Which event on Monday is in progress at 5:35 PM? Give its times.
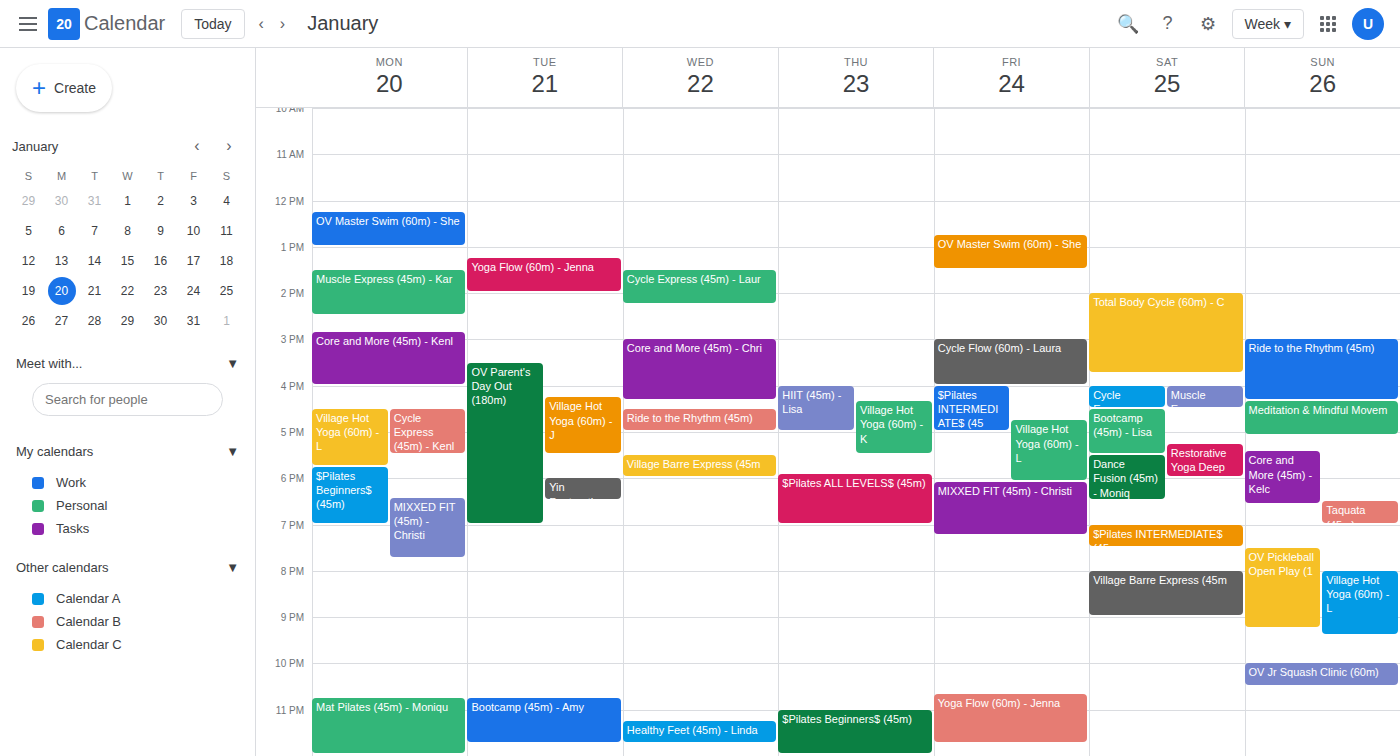
"Village Hot Yoga (60m) - L", 4:30 PM to 5:45 PM